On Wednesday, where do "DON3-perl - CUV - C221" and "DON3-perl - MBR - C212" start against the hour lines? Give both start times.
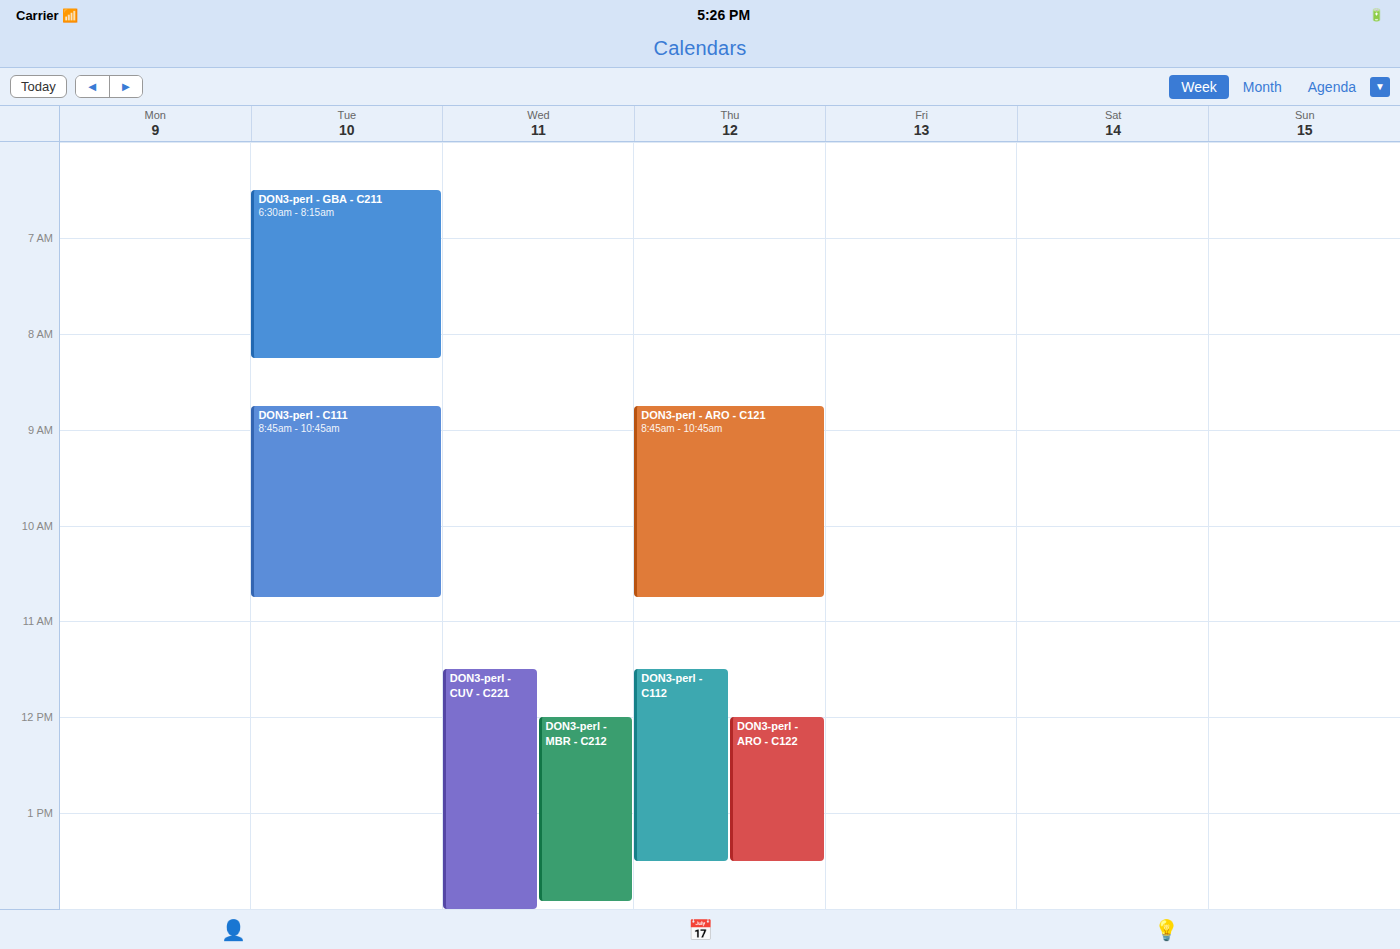
"DON3-perl - CUV - C221": 11:30 AM, halfway between the 11 AM and 12 PM lines. "DON3-perl - MBR - C212": 12:00 PM, exactly on the 12 PM line.